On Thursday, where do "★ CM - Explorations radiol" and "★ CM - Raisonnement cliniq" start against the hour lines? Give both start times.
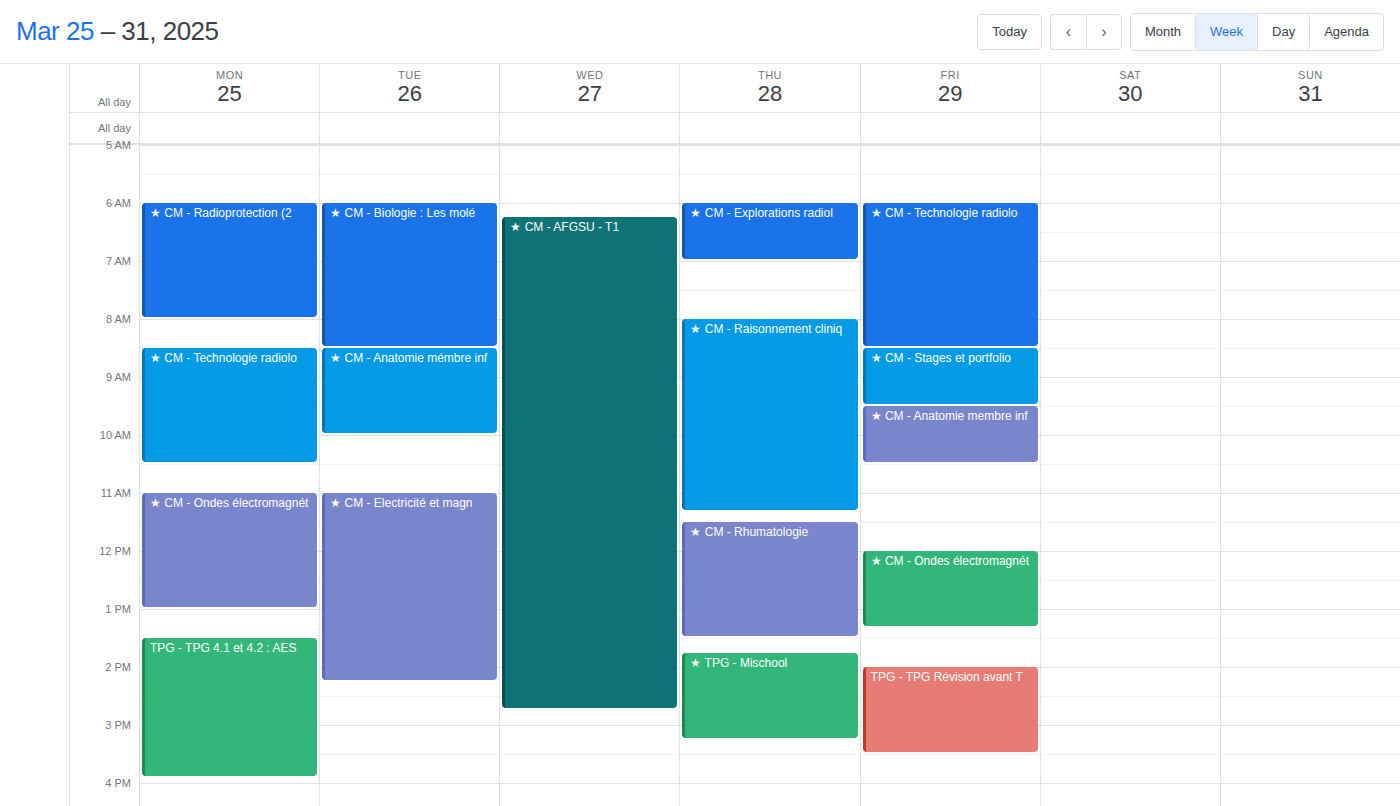
"★ CM - Explorations radiol": 6:00 AM, exactly on the 6 AM line. "★ CM - Raisonnement cliniq": 8:00 AM, exactly on the 8 AM line.